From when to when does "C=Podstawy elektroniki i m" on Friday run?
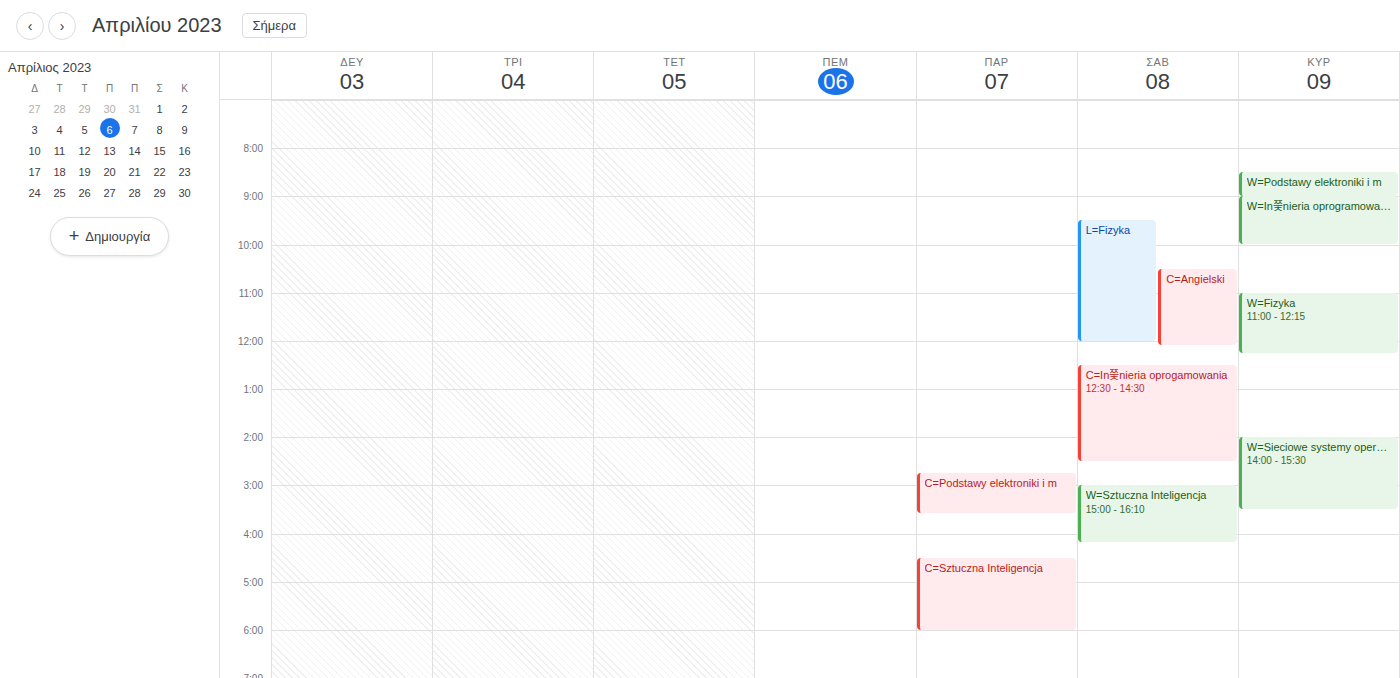
2:45 PM to 3:35 PM